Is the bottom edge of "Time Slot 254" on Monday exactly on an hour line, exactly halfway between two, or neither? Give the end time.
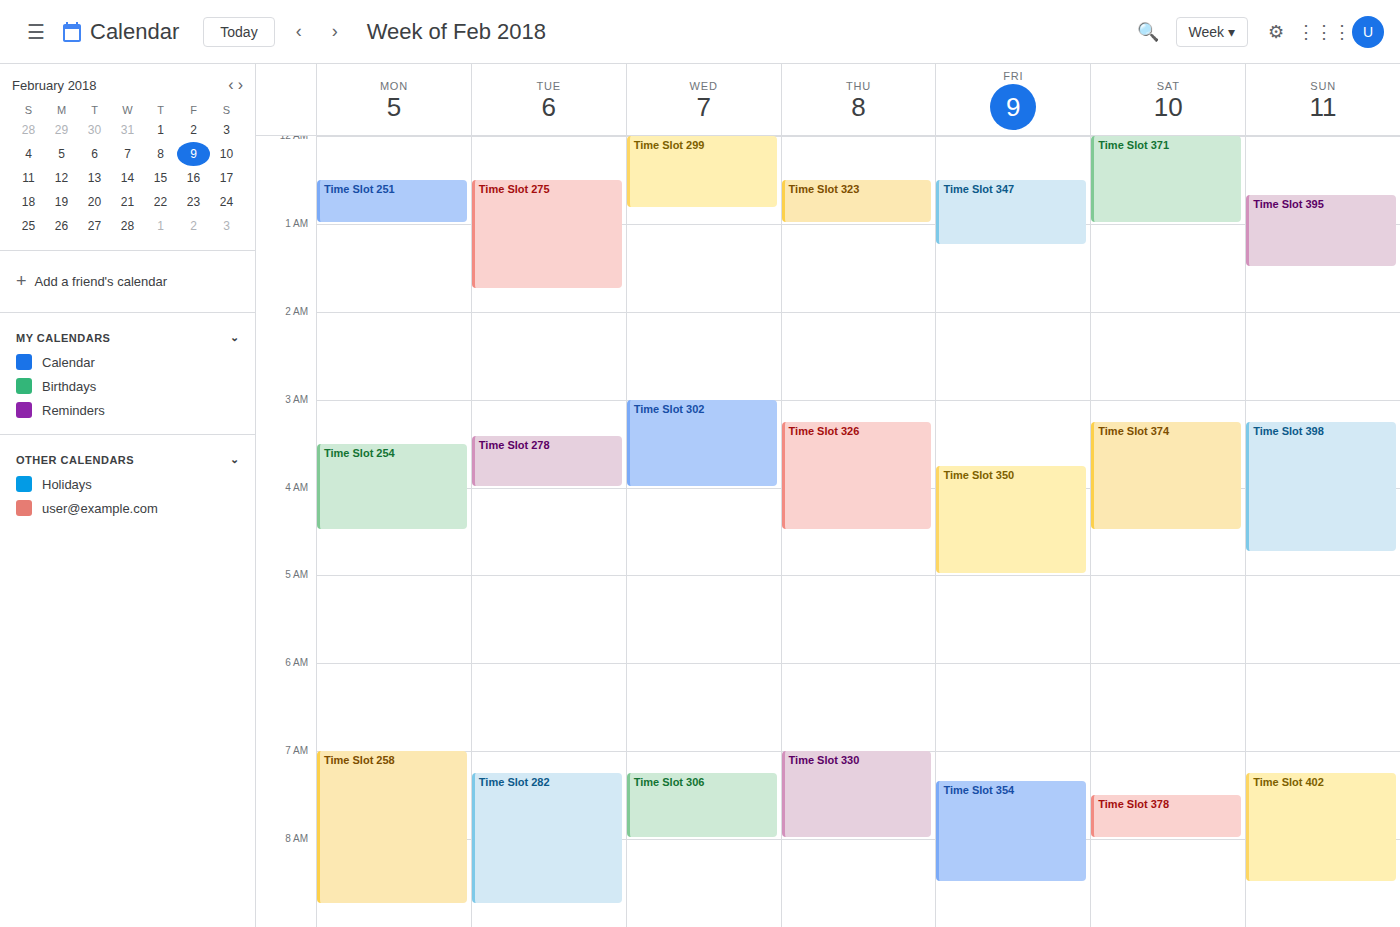
4:30 AM -- halfway between the 4 AM and 5 AM lines.